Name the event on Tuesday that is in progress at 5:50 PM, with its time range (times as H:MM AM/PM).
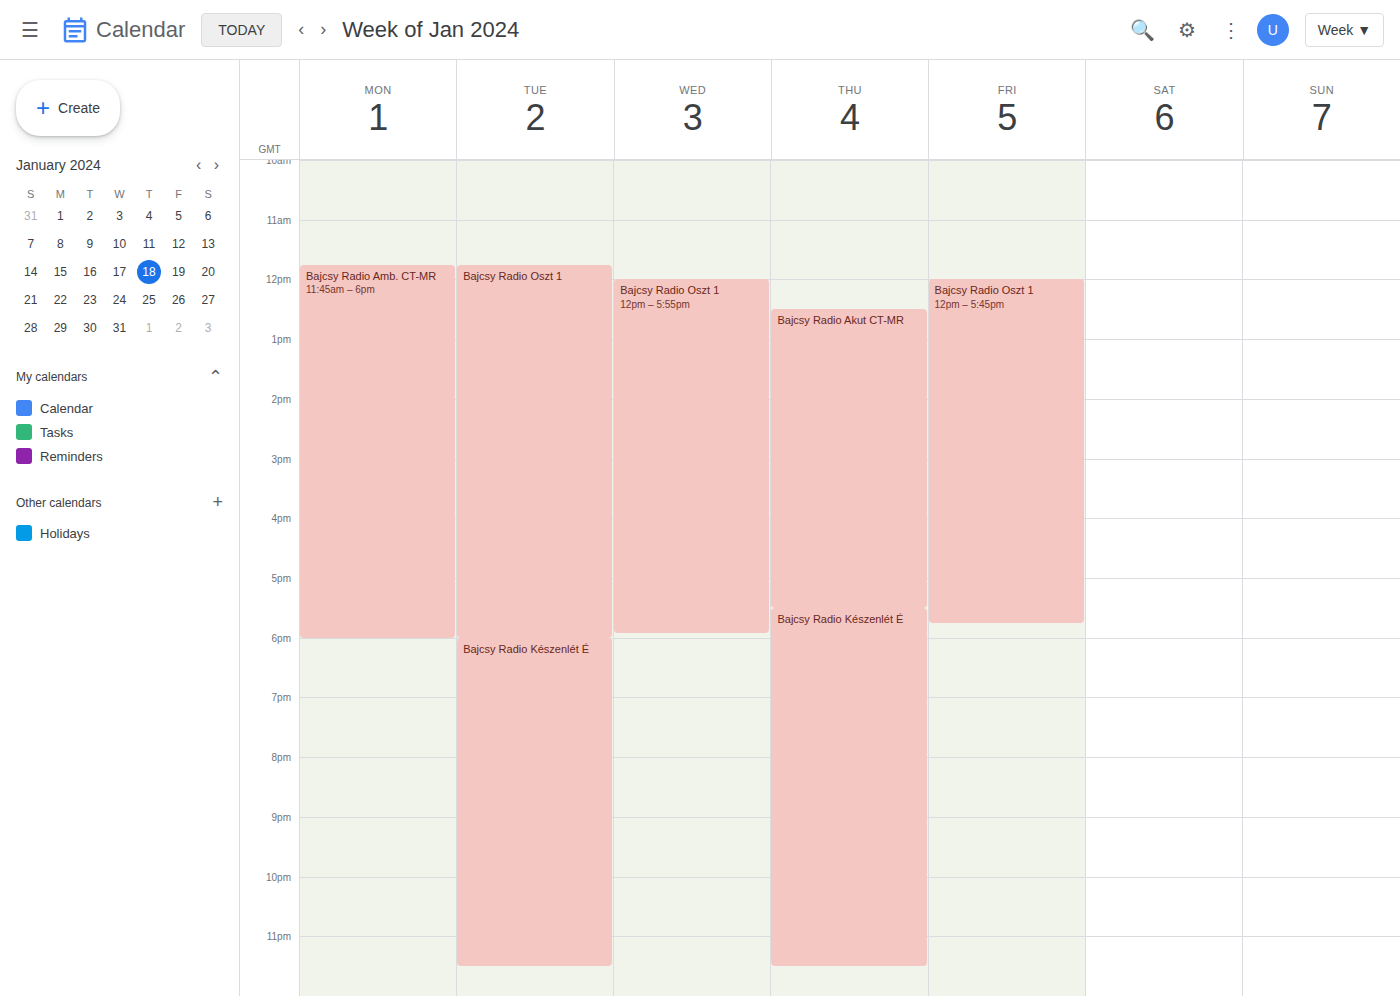
"Bajcsy Radio Oszt 1", 11:45 AM to 6:00 PM